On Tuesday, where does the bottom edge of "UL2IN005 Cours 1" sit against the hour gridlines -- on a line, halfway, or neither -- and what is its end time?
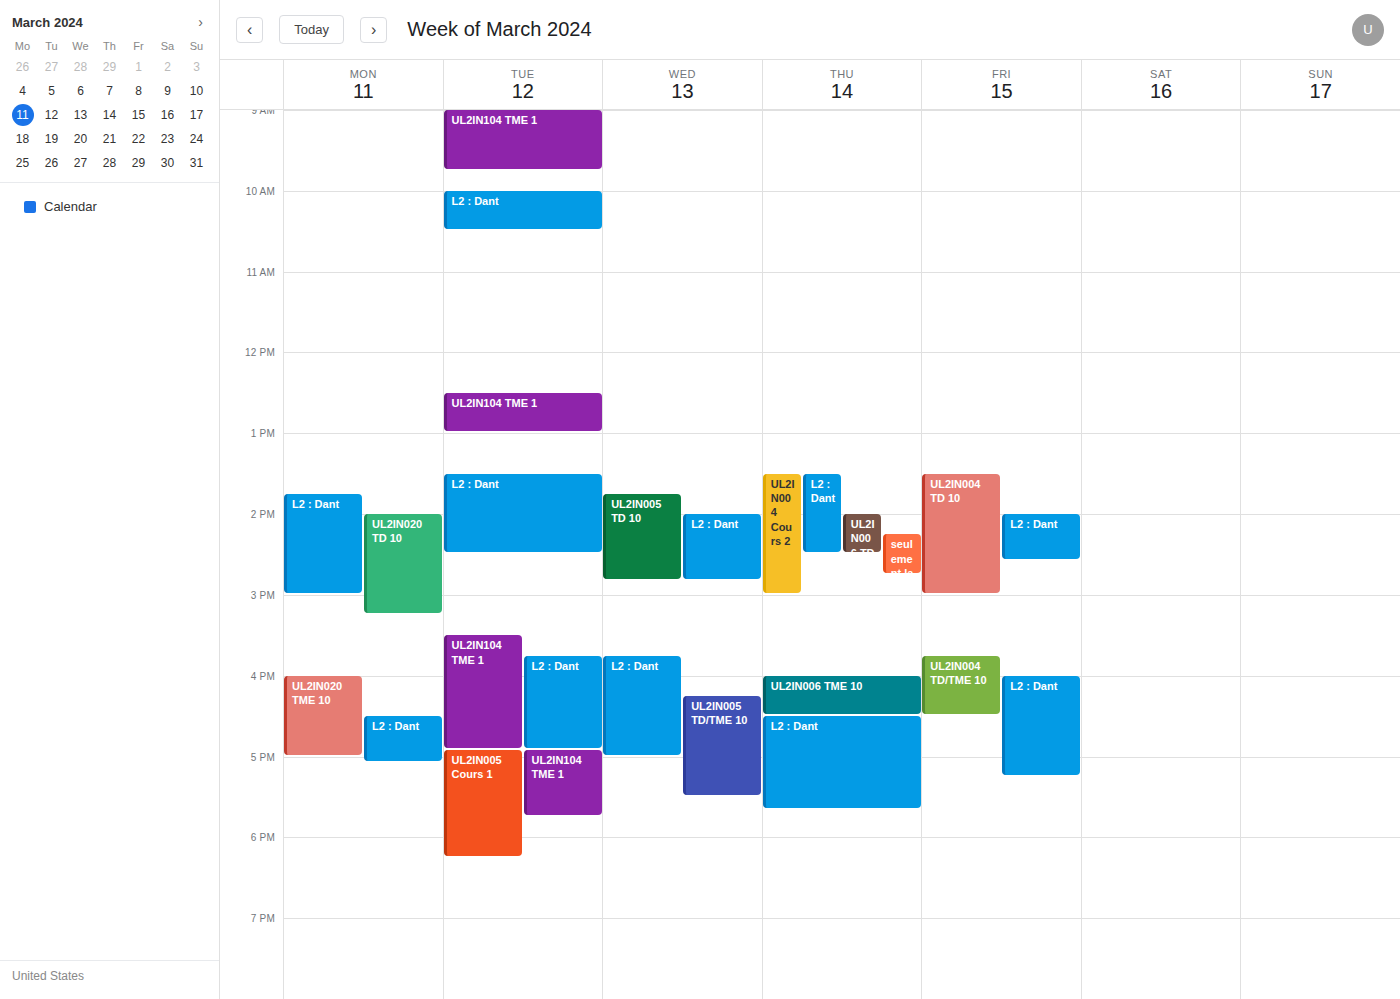
6:15 PM -- neither: a quarter of the way from the 6 PM line to the 7 PM line.